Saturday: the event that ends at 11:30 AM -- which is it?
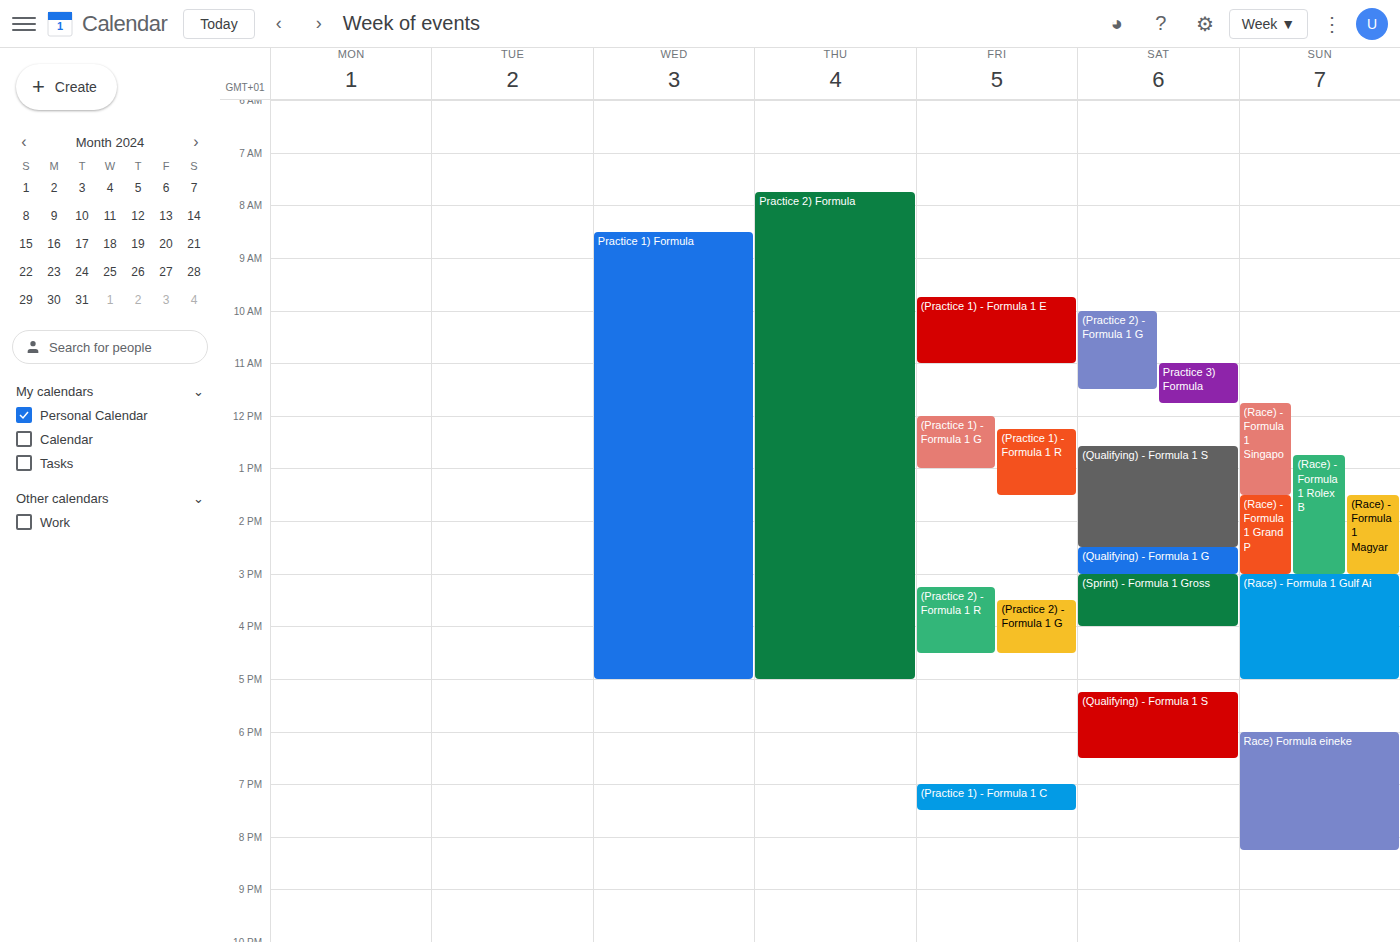
"(Practice 2) - Formula 1 G"